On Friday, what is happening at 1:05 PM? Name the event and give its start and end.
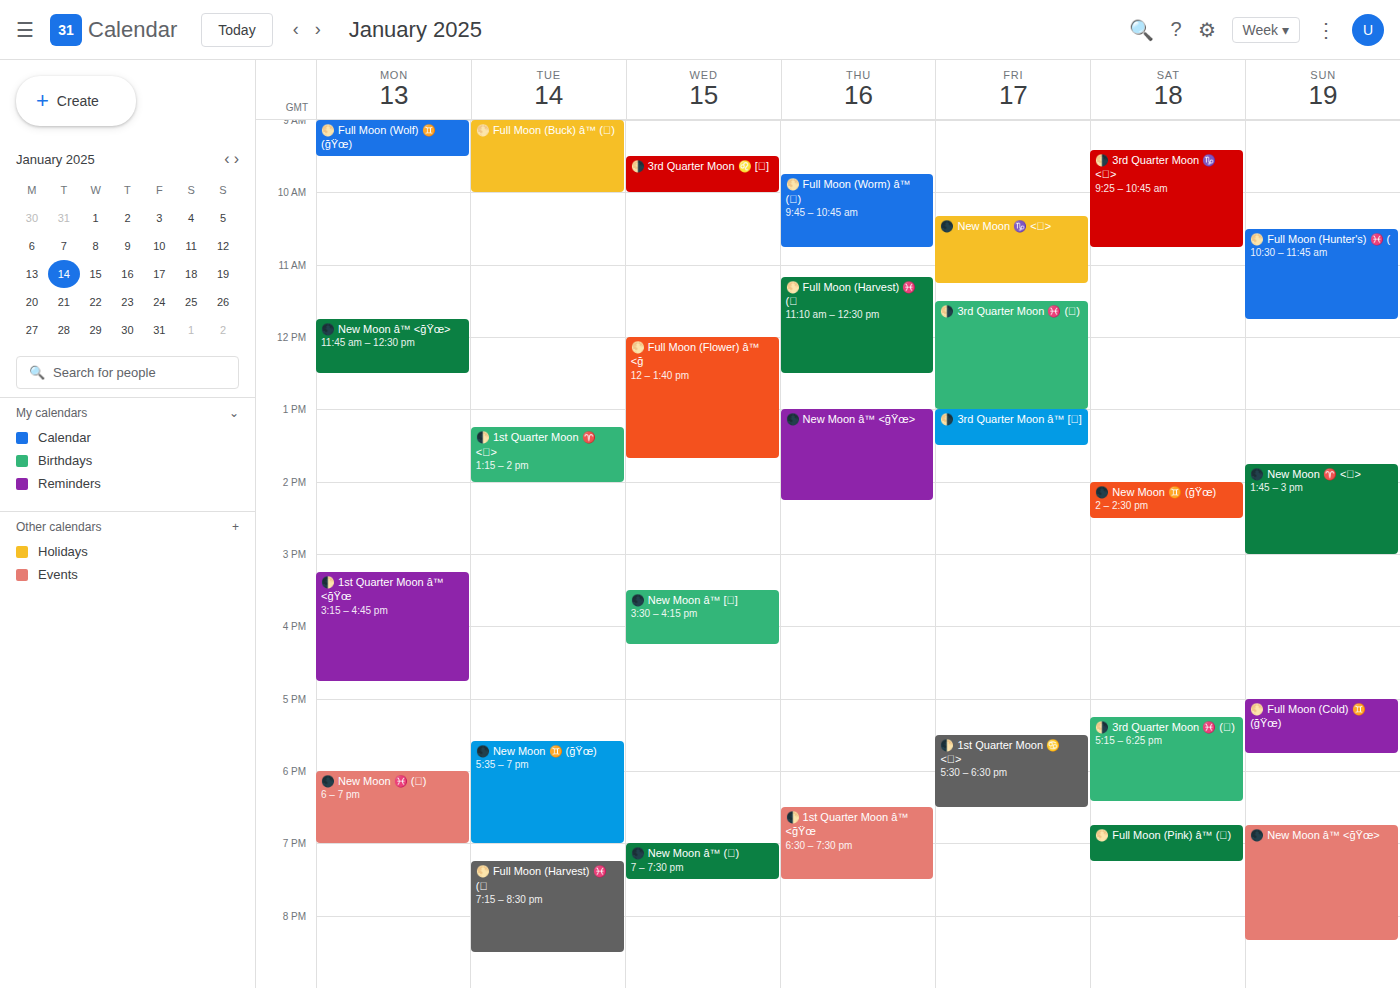
"🌗 3rd Quarter Moon â™ [🜄]", 1:00 PM to 1:30 PM